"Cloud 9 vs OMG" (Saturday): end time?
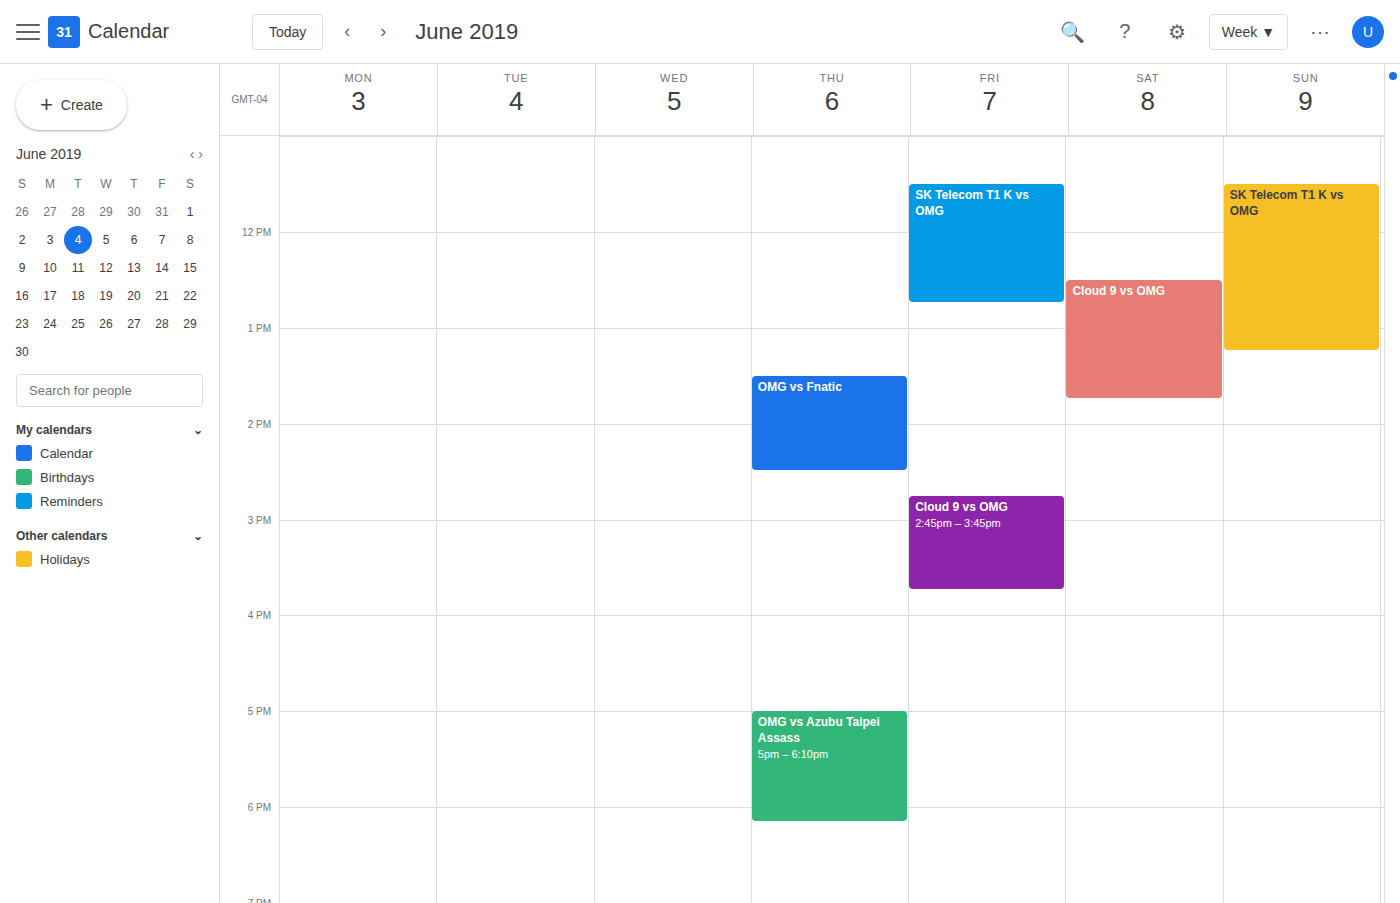
13:45